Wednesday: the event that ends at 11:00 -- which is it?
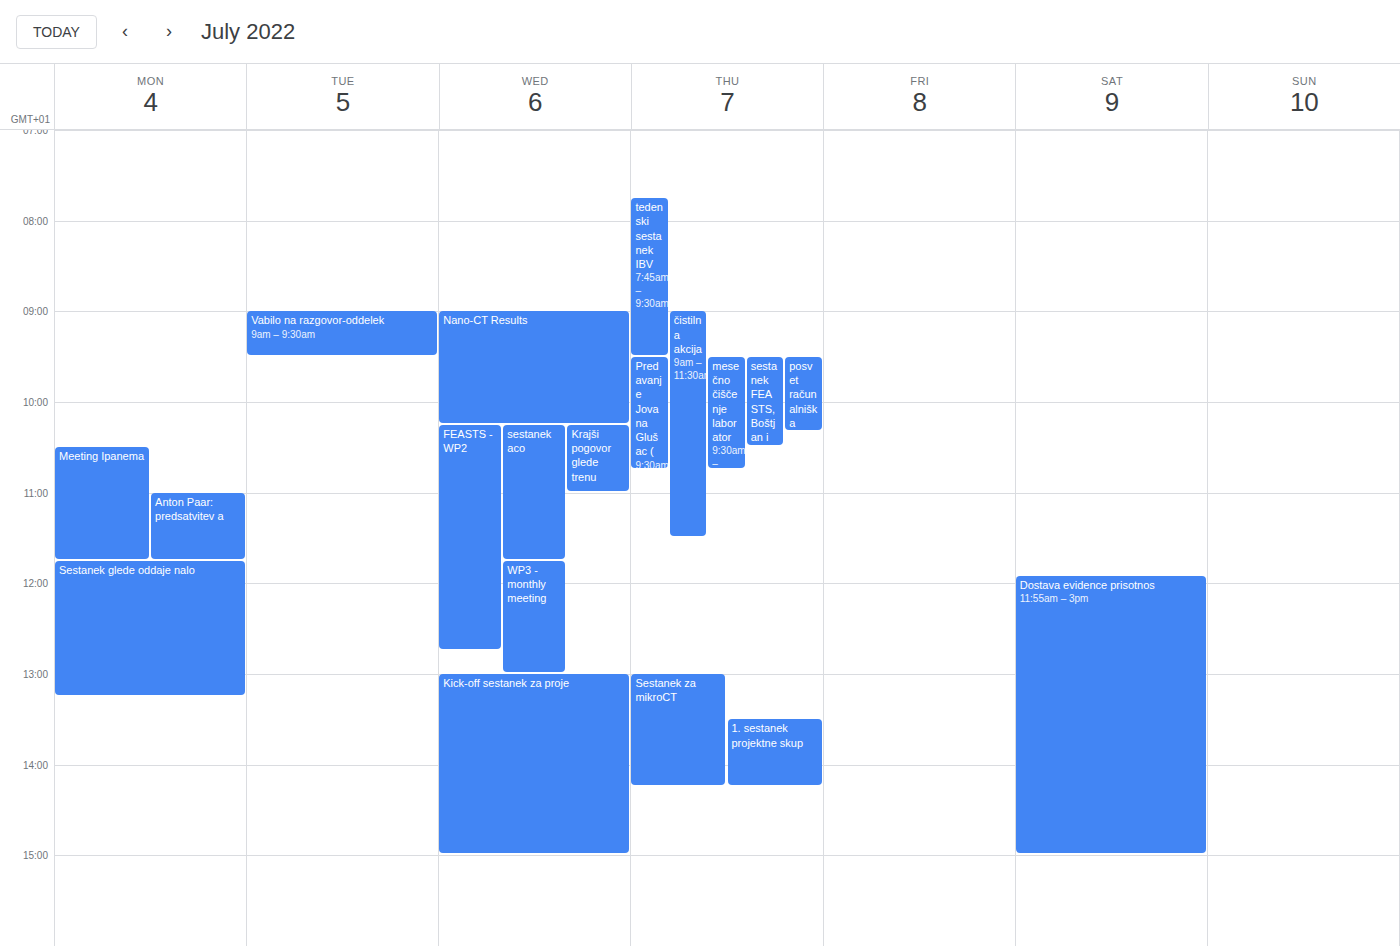
"Krajši pogovor glede trenu"